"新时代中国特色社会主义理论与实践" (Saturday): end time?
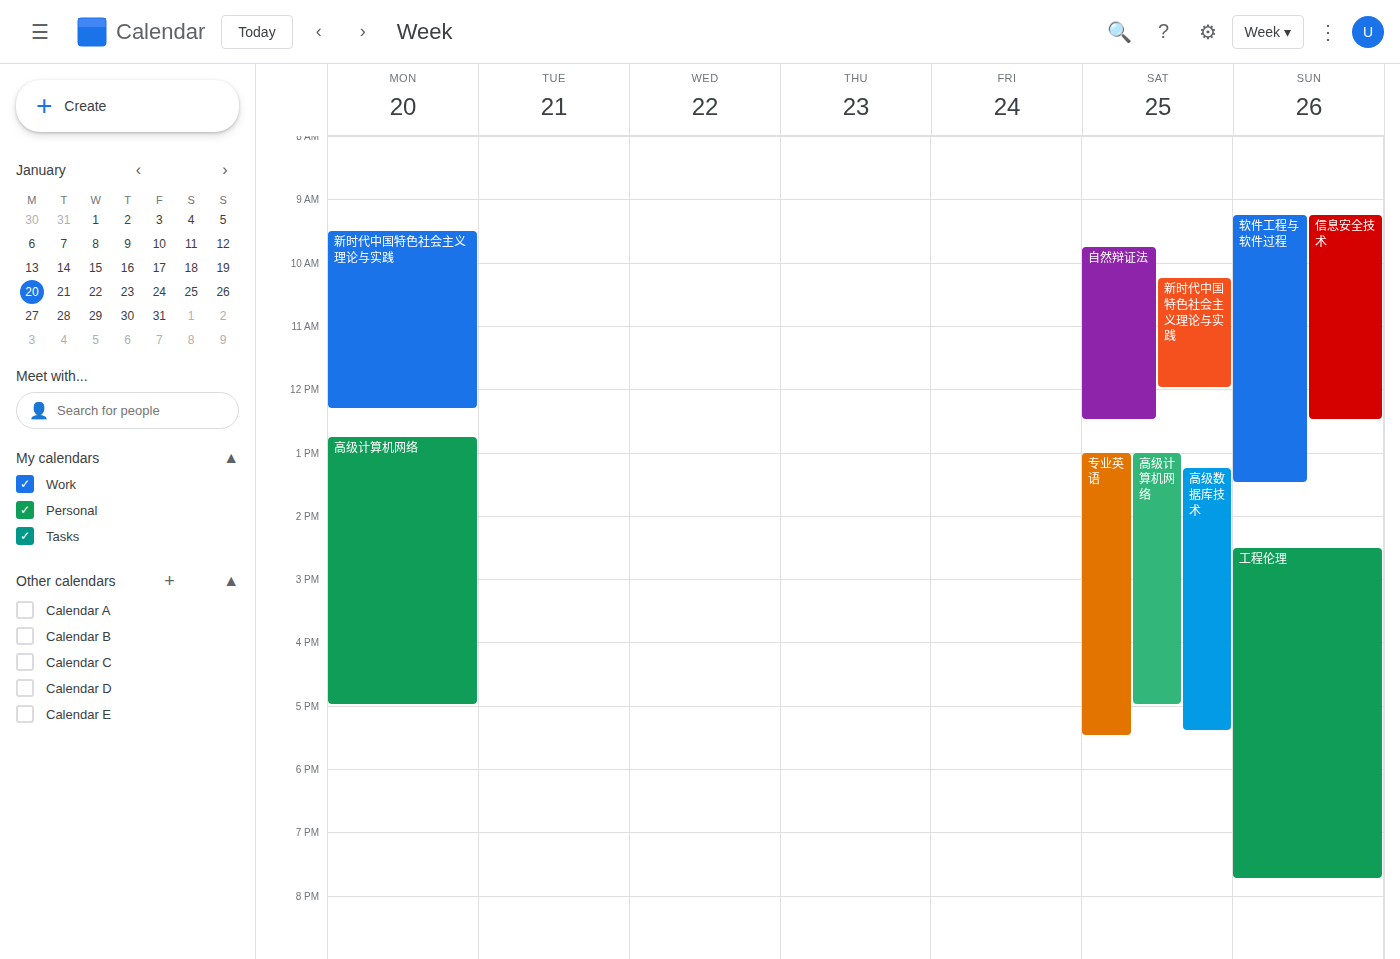
12:00 PM